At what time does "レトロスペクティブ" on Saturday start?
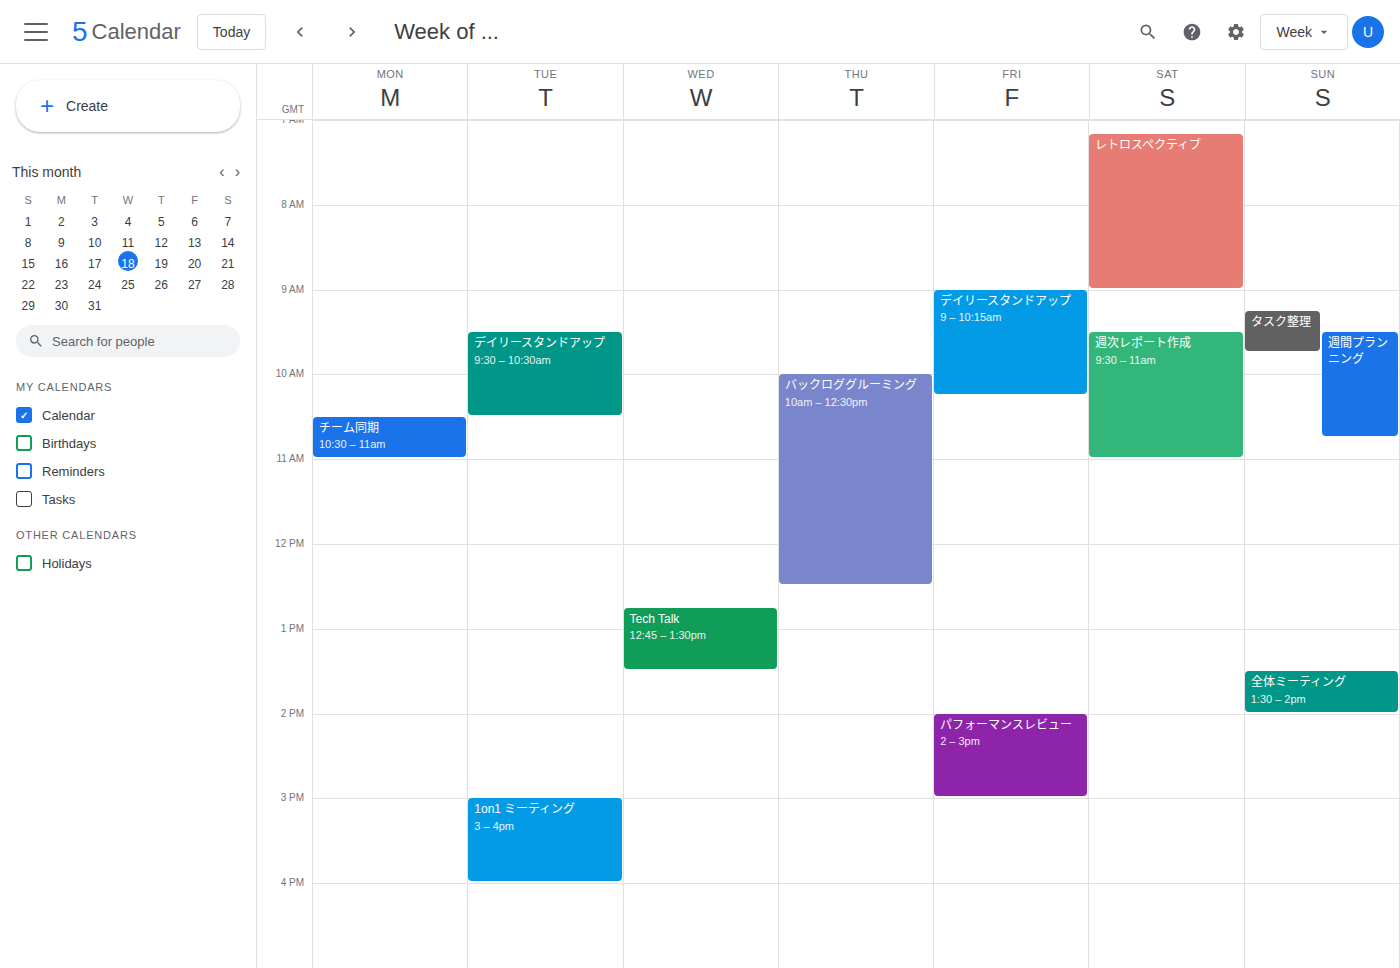
7:10 AM